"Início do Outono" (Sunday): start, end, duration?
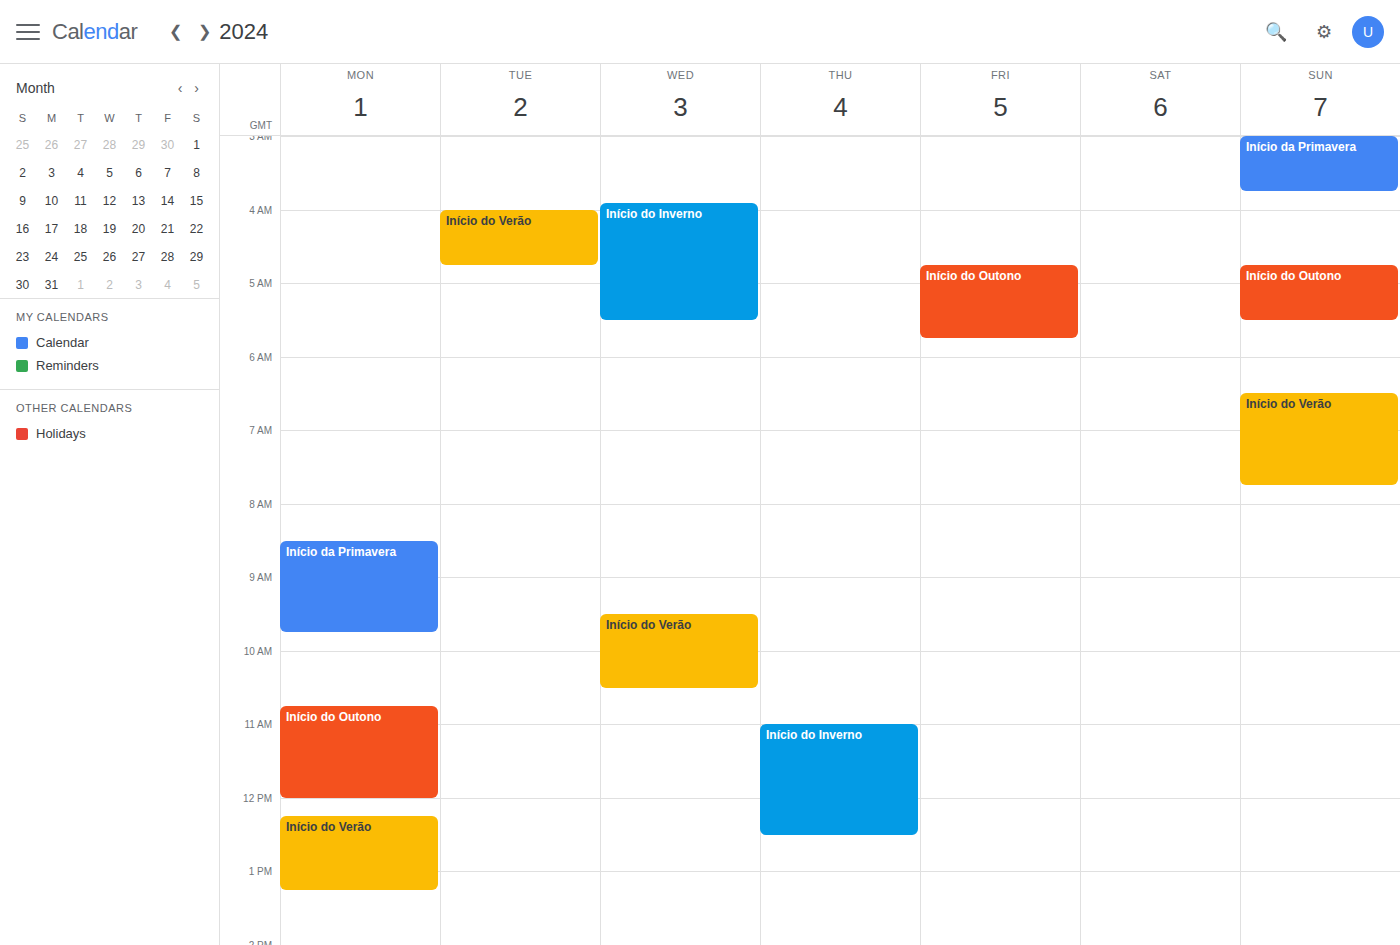
4:45 AM to 5:30 AM, 45 minutes